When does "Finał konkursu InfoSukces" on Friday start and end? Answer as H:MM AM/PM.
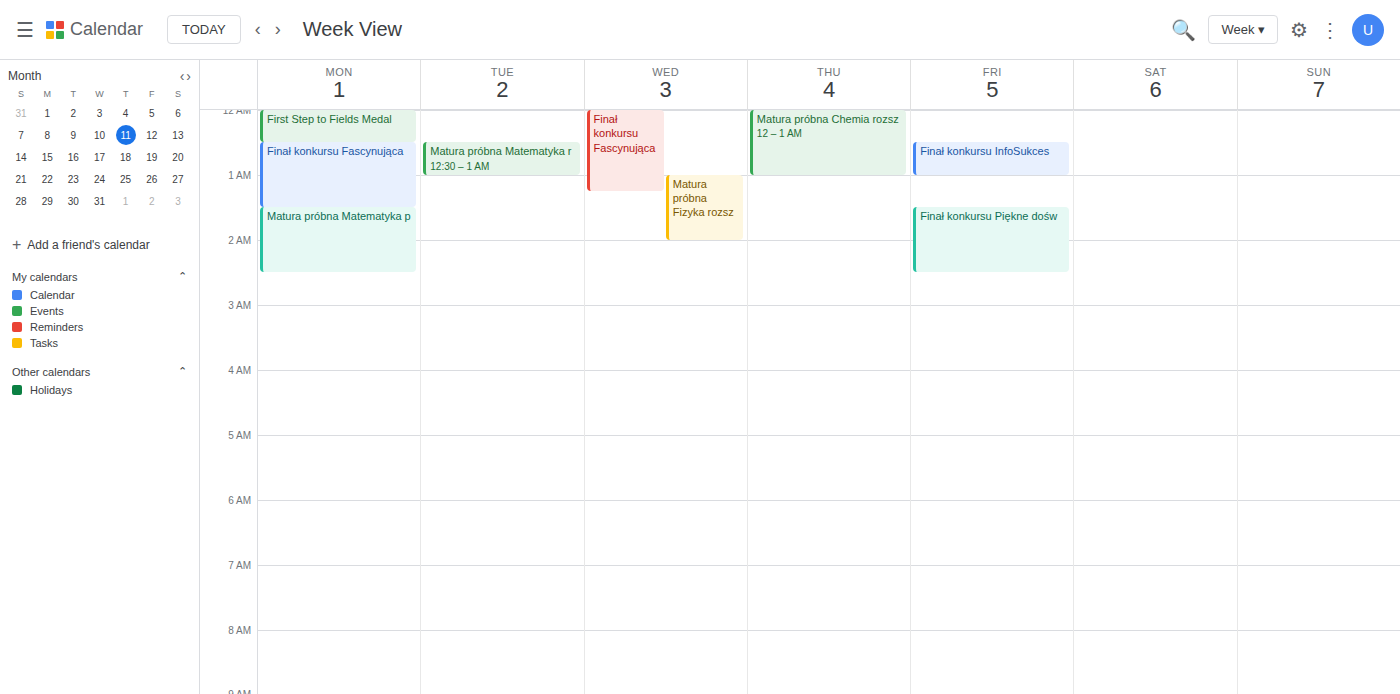
12:30 AM to 1:00 AM